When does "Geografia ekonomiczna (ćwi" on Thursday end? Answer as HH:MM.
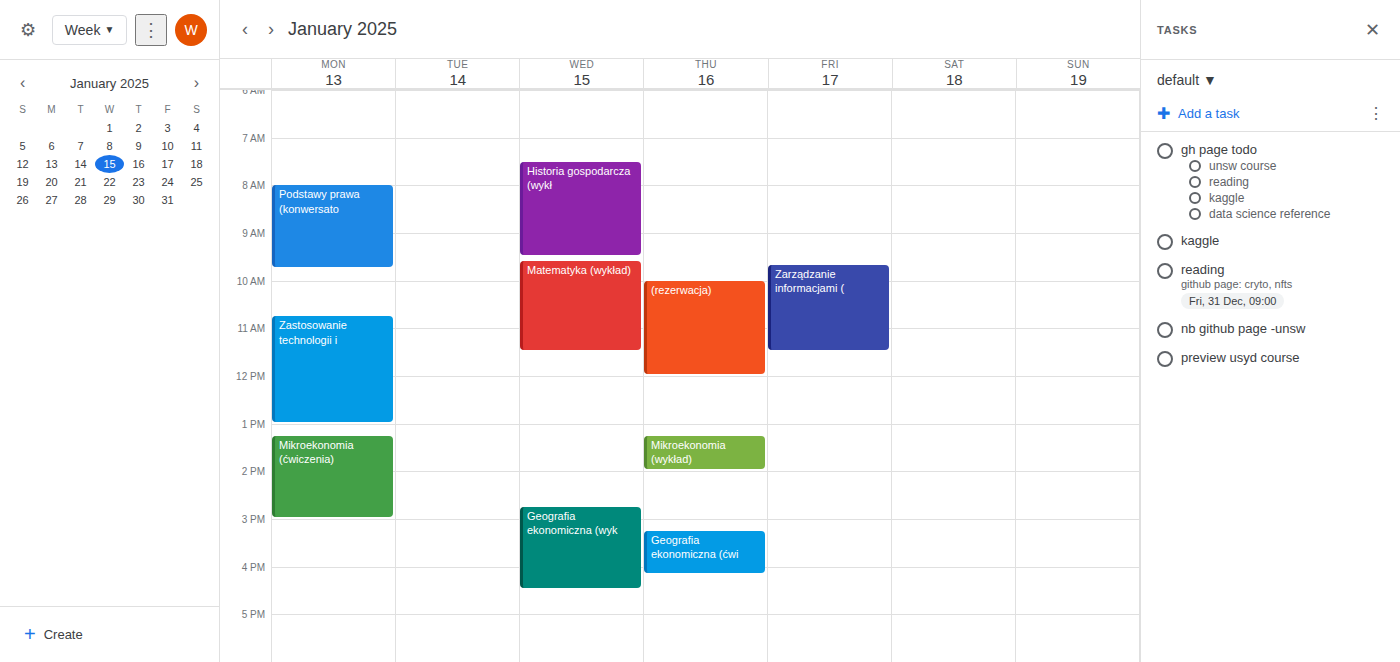
16:10